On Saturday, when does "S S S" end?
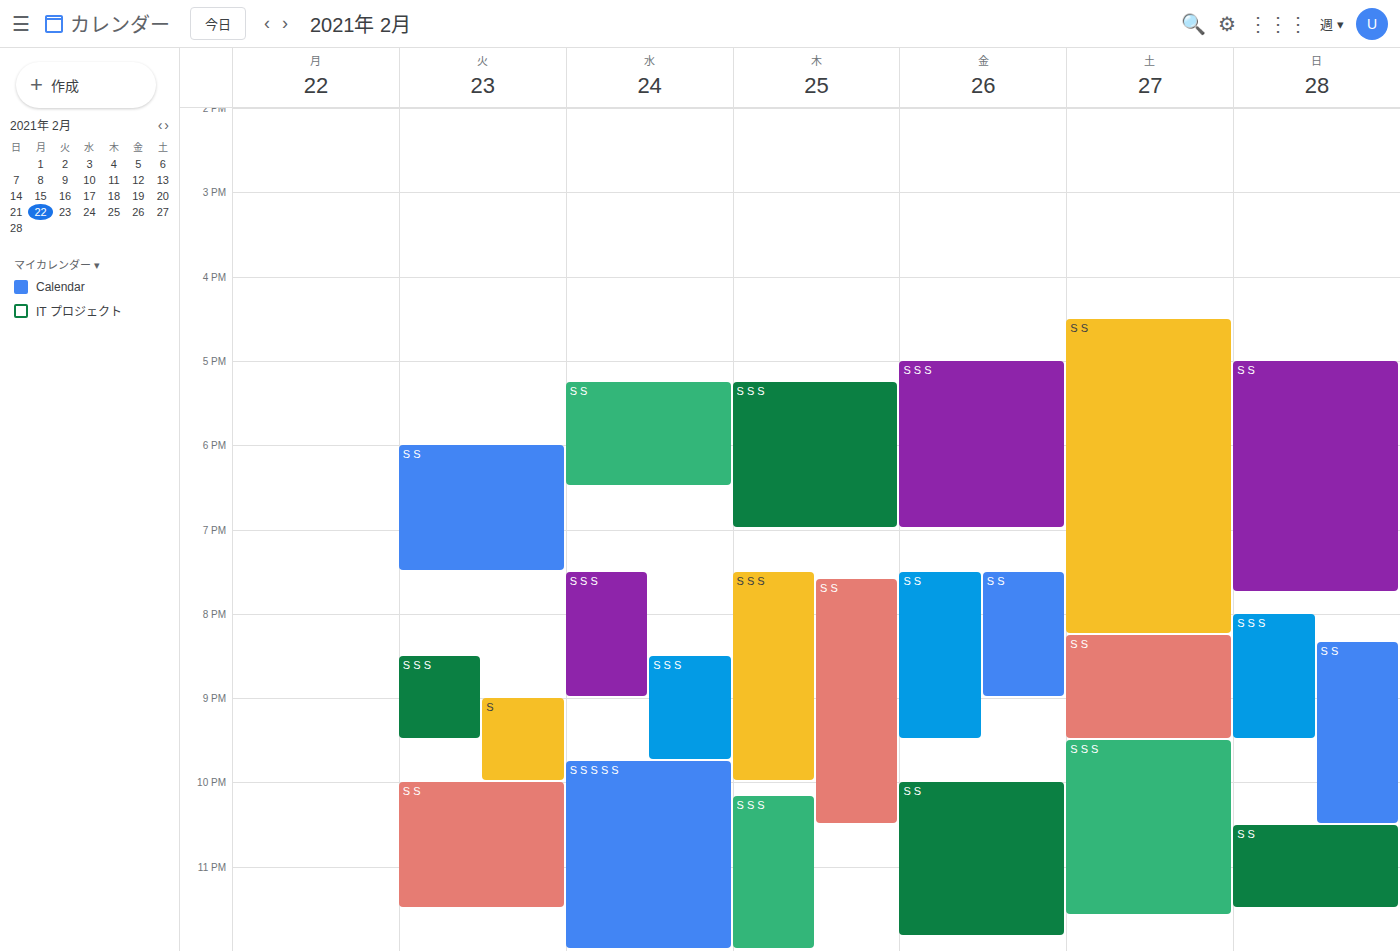
11:35 PM